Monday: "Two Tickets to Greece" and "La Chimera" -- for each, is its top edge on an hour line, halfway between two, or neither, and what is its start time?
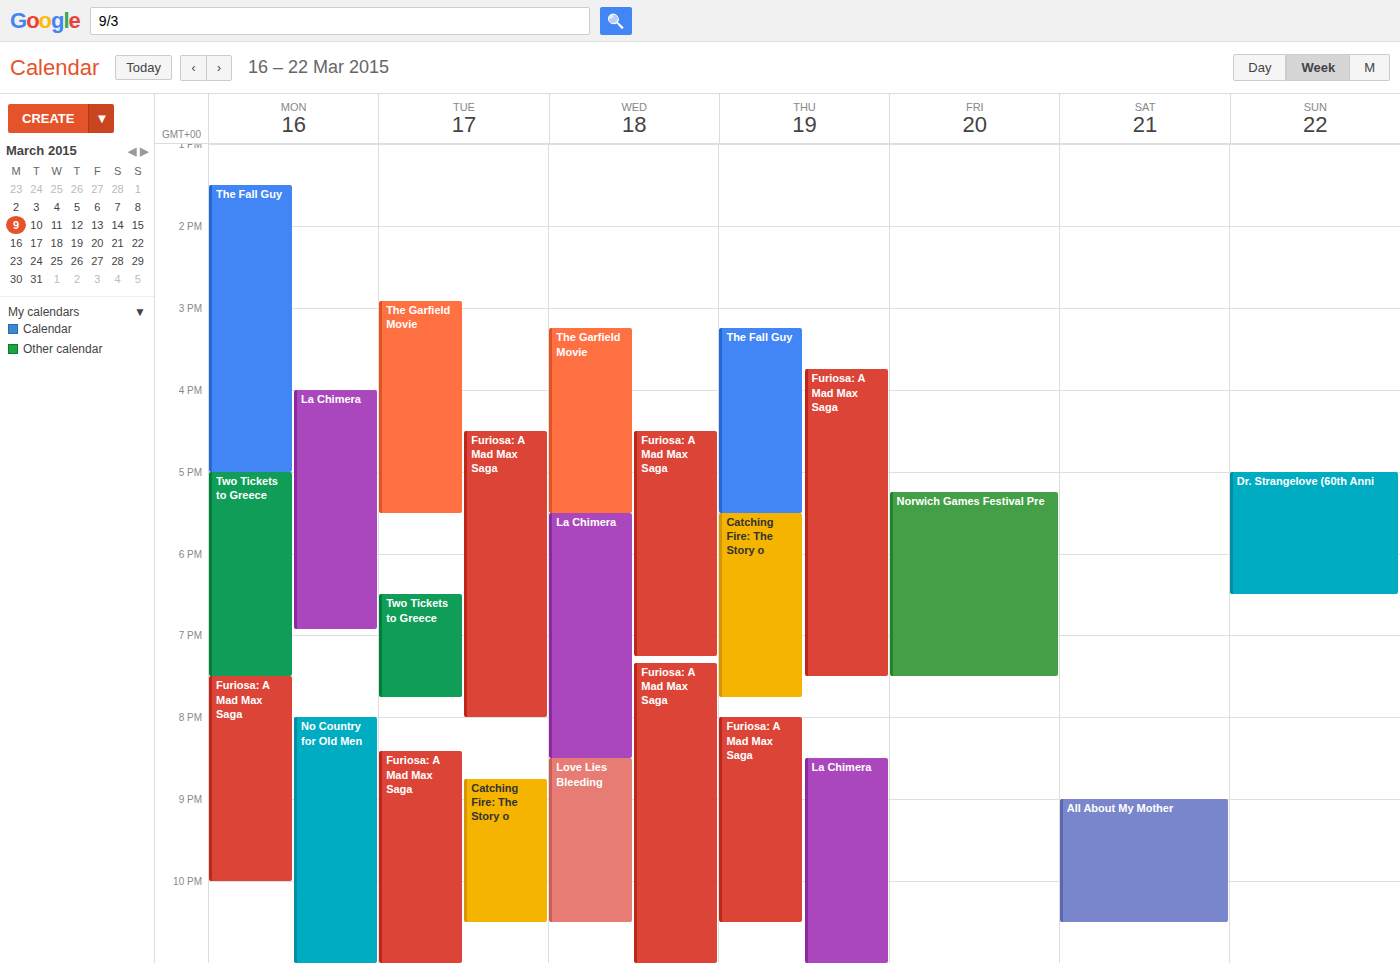
"Two Tickets to Greece": 5:00 PM, exactly on the 5 PM line. "La Chimera": 4:00 PM, exactly on the 4 PM line.